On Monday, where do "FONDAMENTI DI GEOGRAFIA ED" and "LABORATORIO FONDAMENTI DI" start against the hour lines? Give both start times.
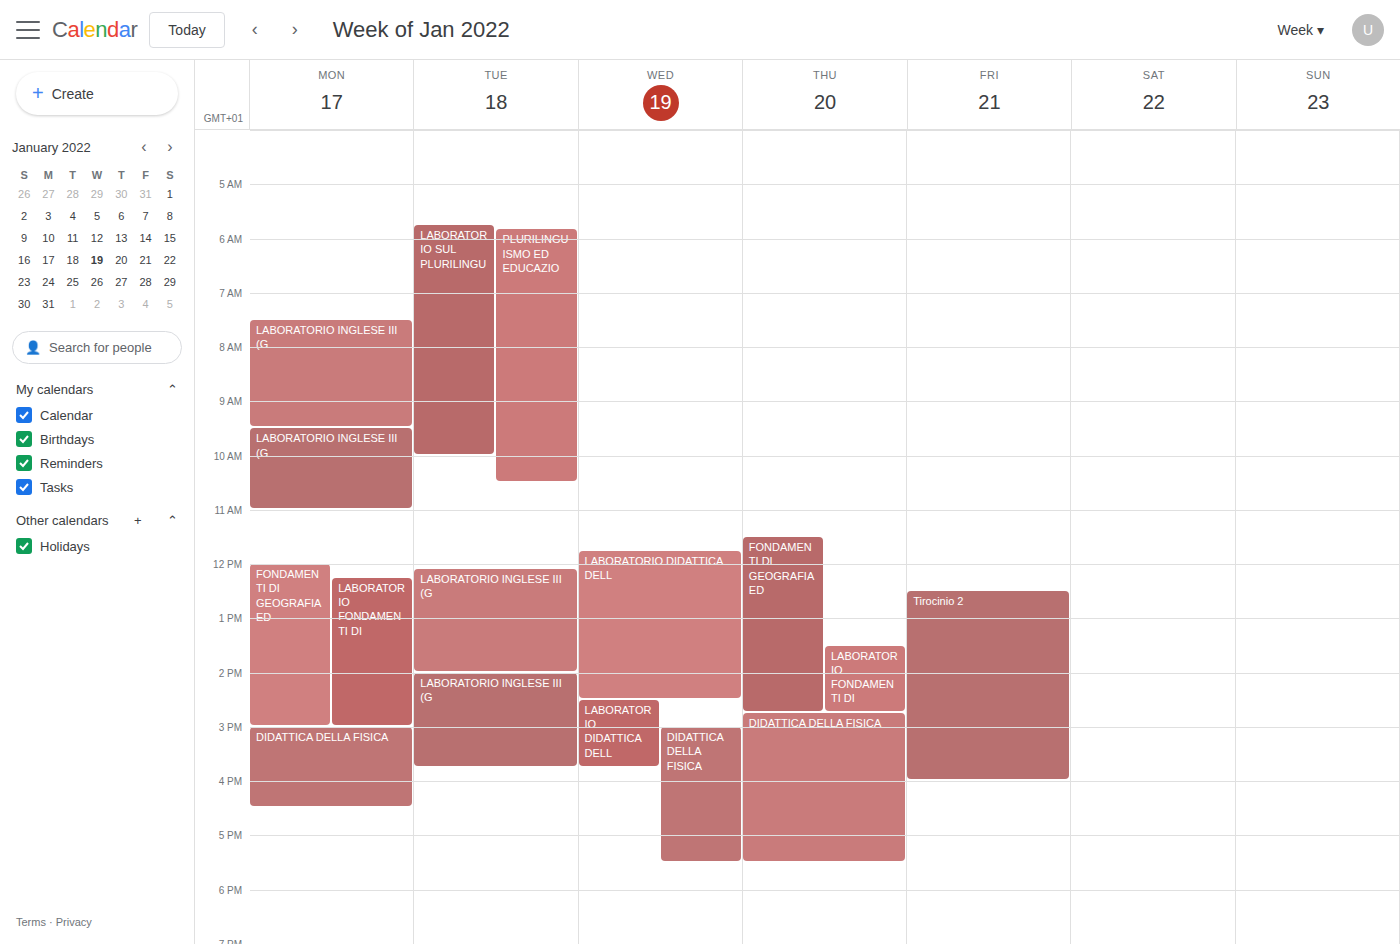
"FONDAMENTI DI GEOGRAFIA ED": 12:00 PM, exactly on the 12 PM line. "LABORATORIO FONDAMENTI DI": 12:15 PM, neither: a quarter of the way from the 12 PM line to the 1 PM line.